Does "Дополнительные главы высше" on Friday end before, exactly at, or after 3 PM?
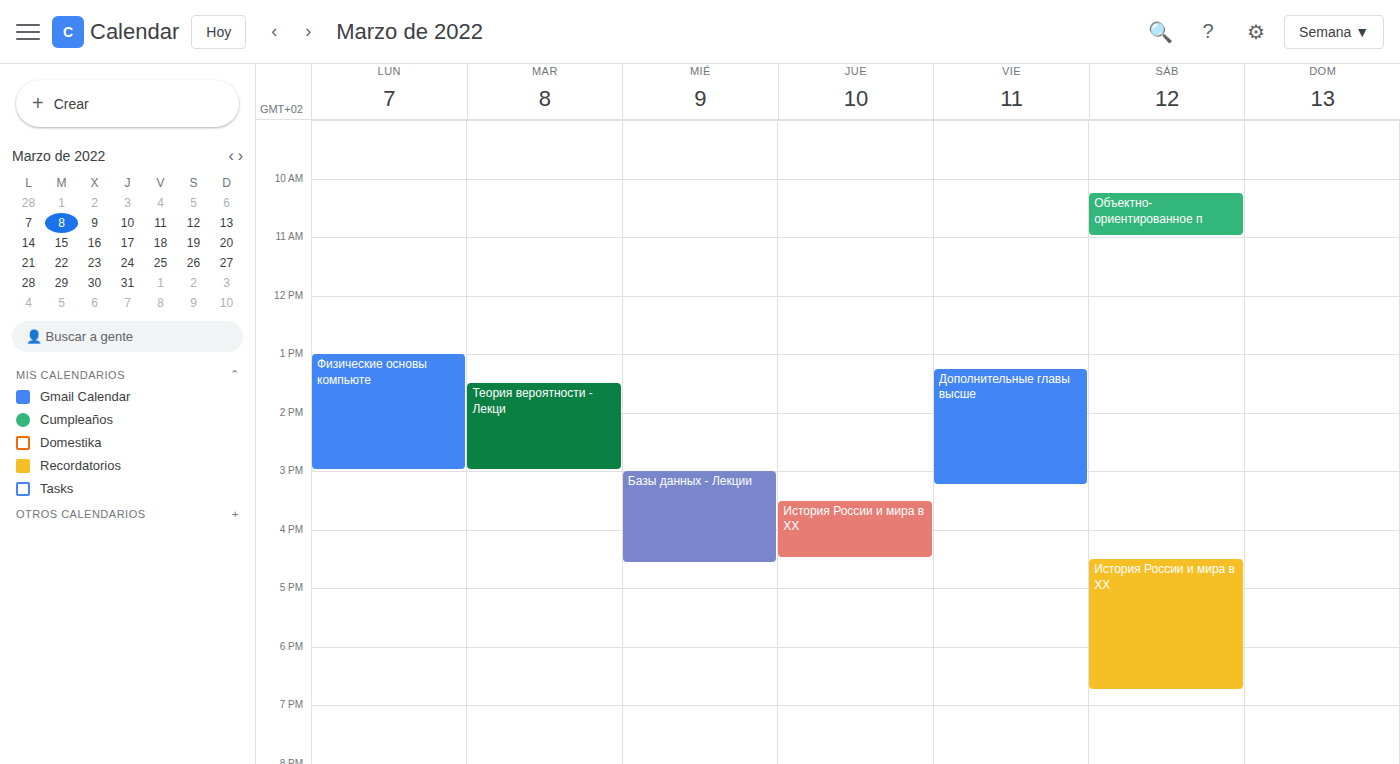
3:15 PM -- after 3 PM, 15 minutes below the 3 PM line.